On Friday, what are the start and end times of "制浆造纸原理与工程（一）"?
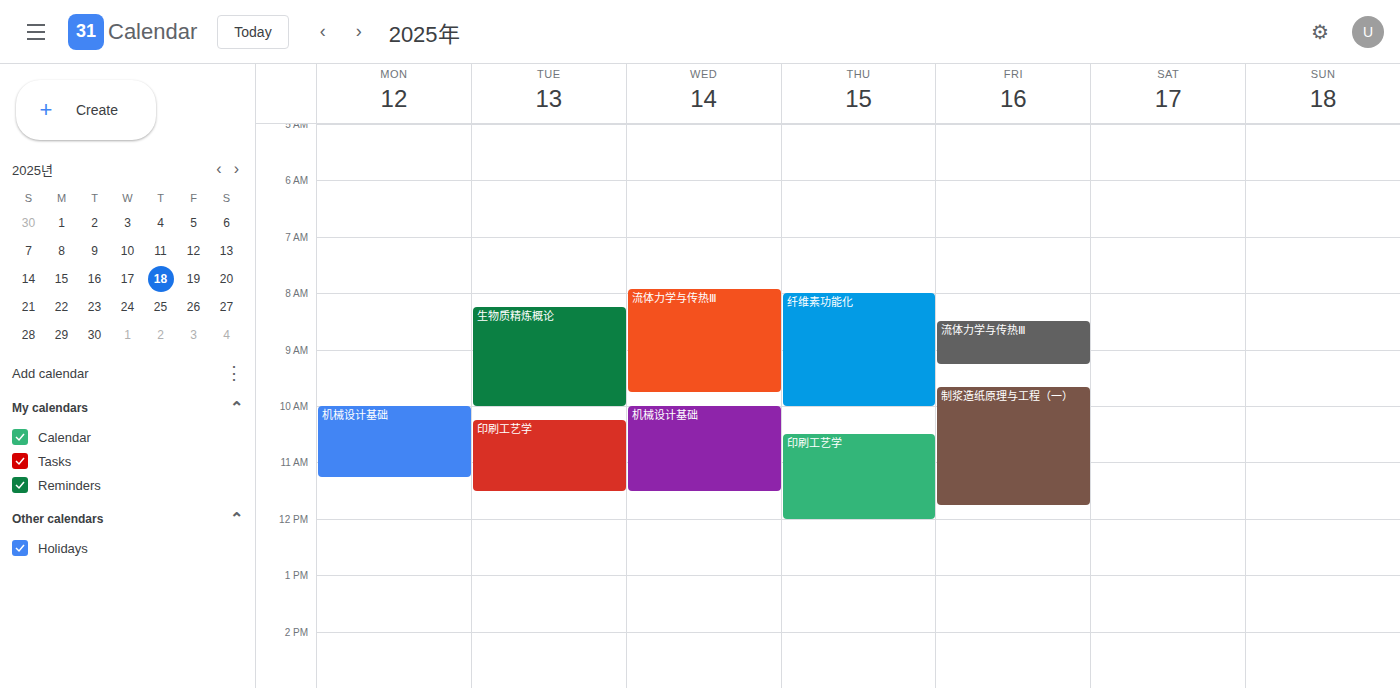
9:40 AM to 11:45 AM